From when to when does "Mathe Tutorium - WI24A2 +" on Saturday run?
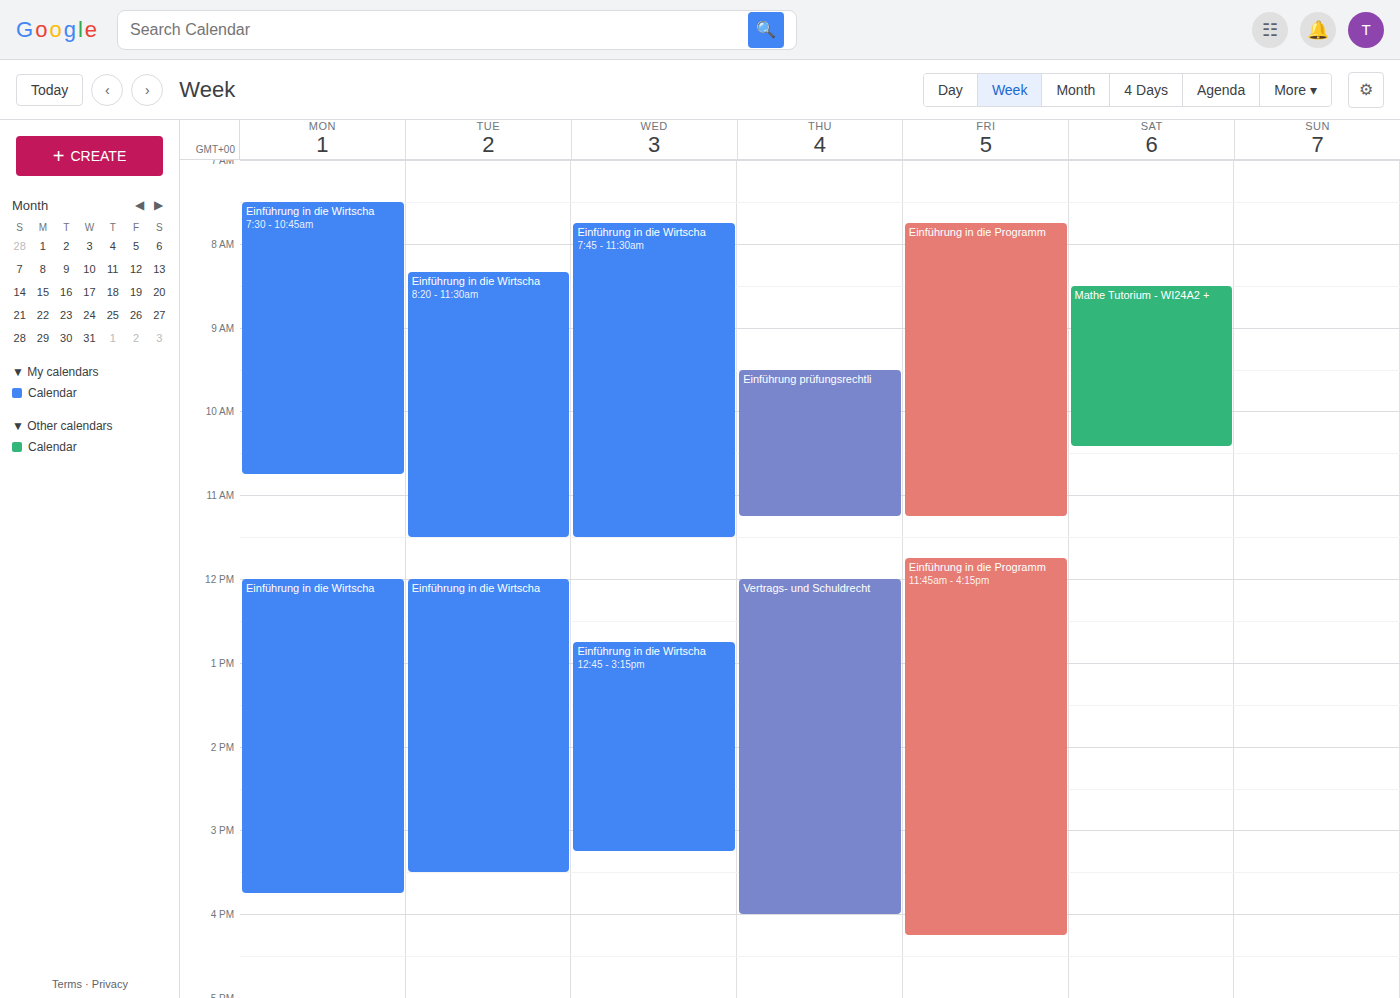
8:30 AM to 10:25 AM